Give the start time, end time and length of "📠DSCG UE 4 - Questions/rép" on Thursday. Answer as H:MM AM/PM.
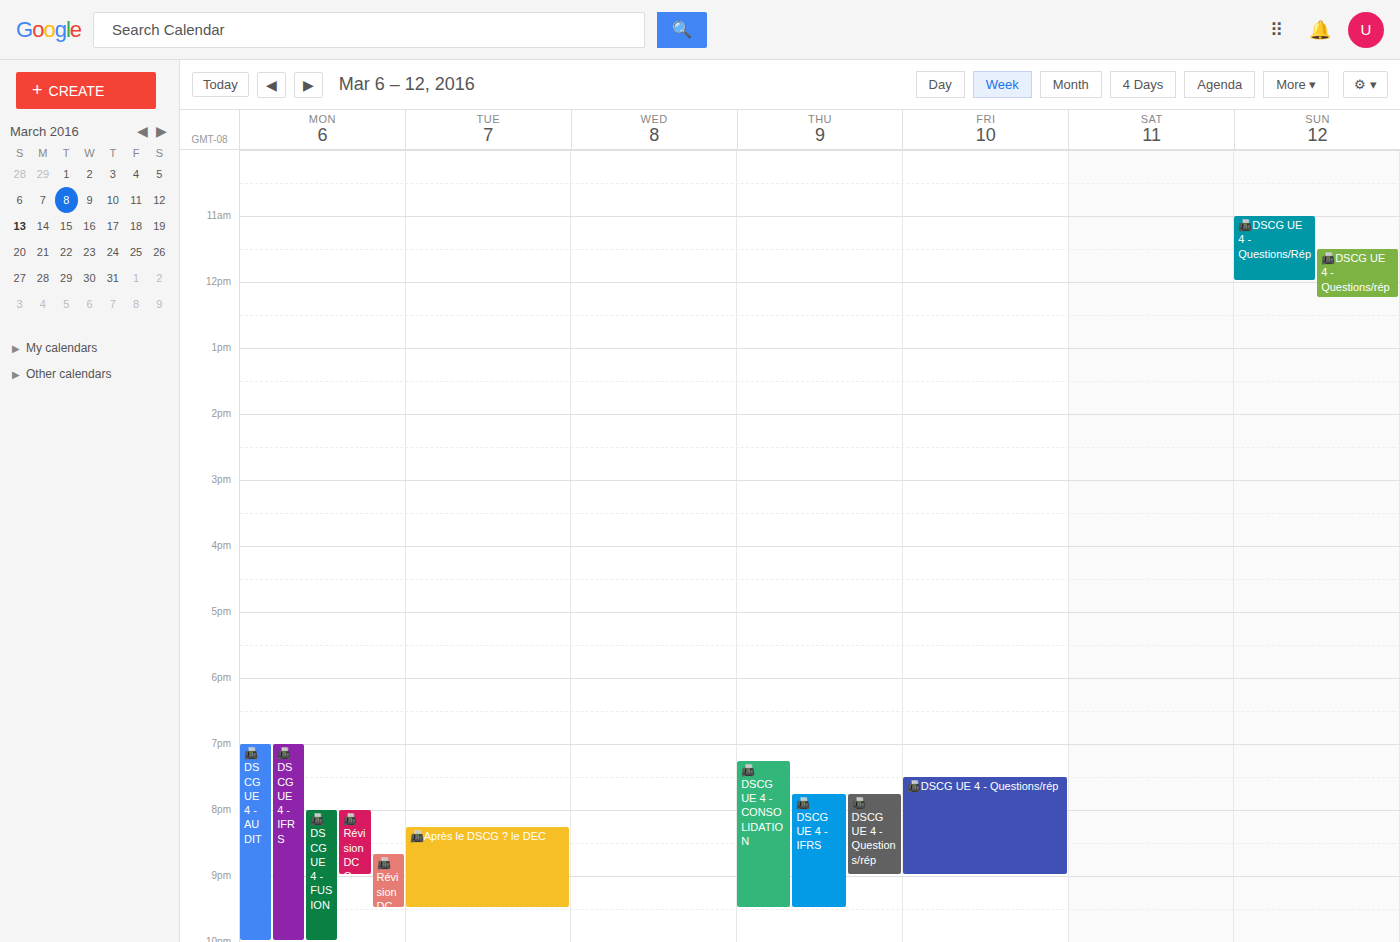
7:45 PM to 9:00 PM, 1 hour 15 minutes